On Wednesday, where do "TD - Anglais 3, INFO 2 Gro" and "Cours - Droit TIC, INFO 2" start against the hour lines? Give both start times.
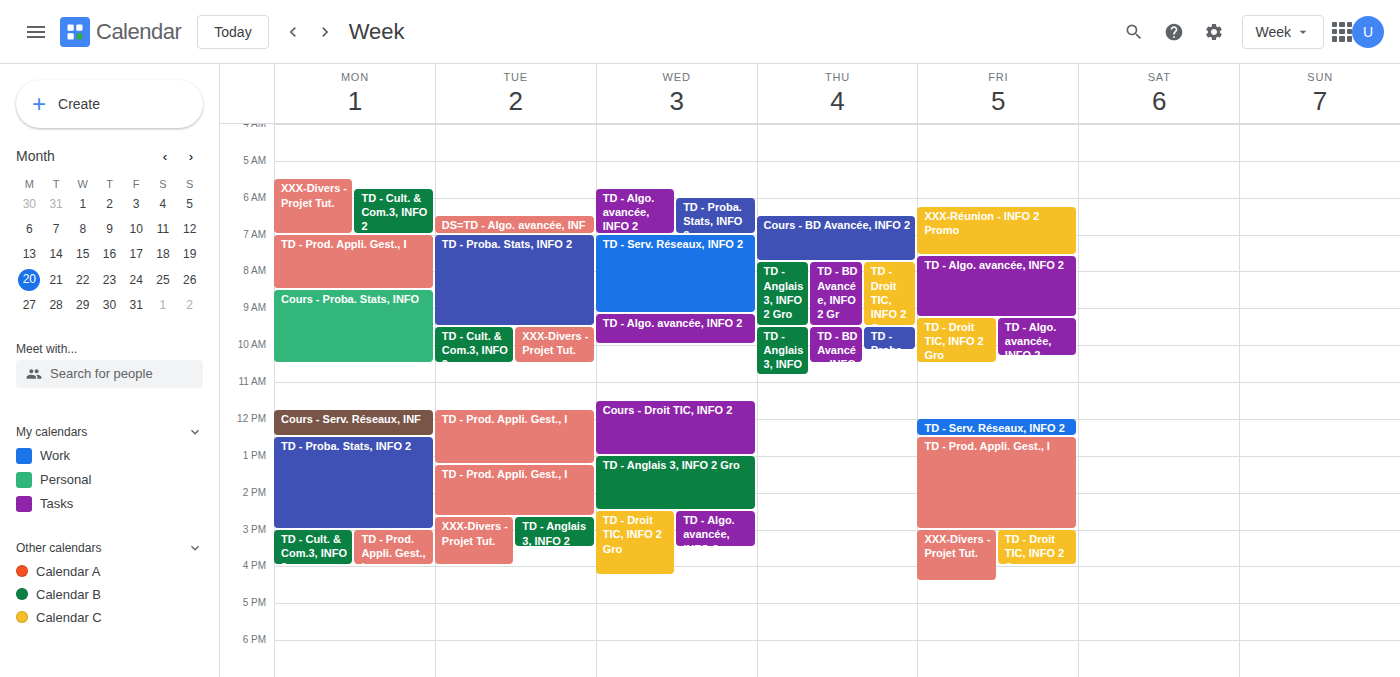
"TD - Anglais 3, INFO 2 Gro": 13:00, exactly on the 13:00 line. "Cours - Droit TIC, INFO 2": 11:30, halfway between the 11:00 and 12:00 lines.